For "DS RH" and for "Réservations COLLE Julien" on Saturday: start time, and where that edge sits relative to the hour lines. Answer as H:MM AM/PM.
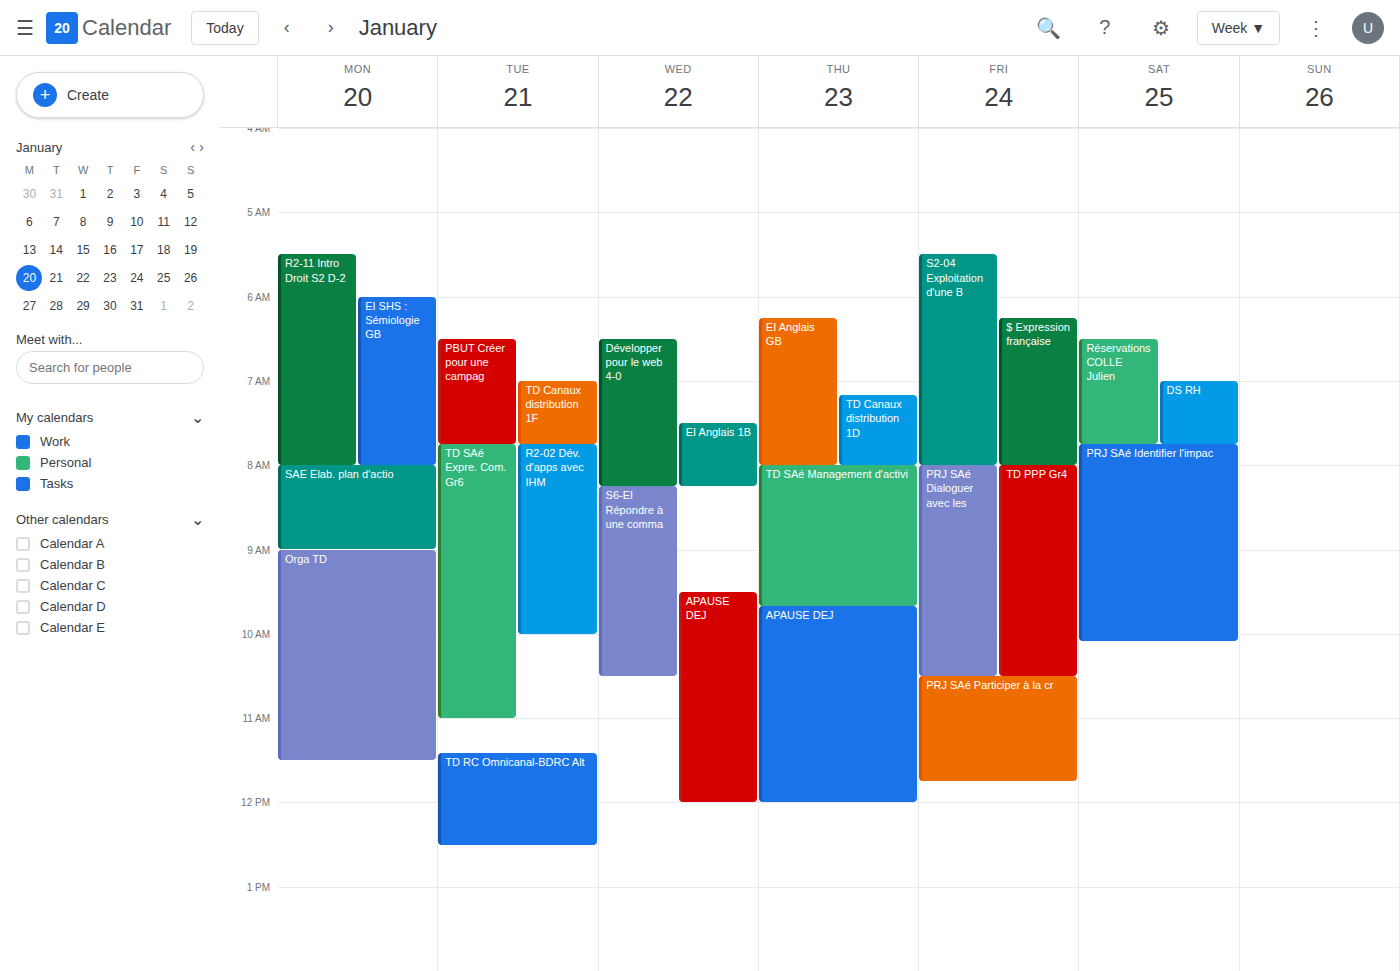
"DS RH": 7:00 AM, exactly on the 7 AM line. "Réservations COLLE Julien": 6:30 AM, halfway between the 6 AM and 7 AM lines.